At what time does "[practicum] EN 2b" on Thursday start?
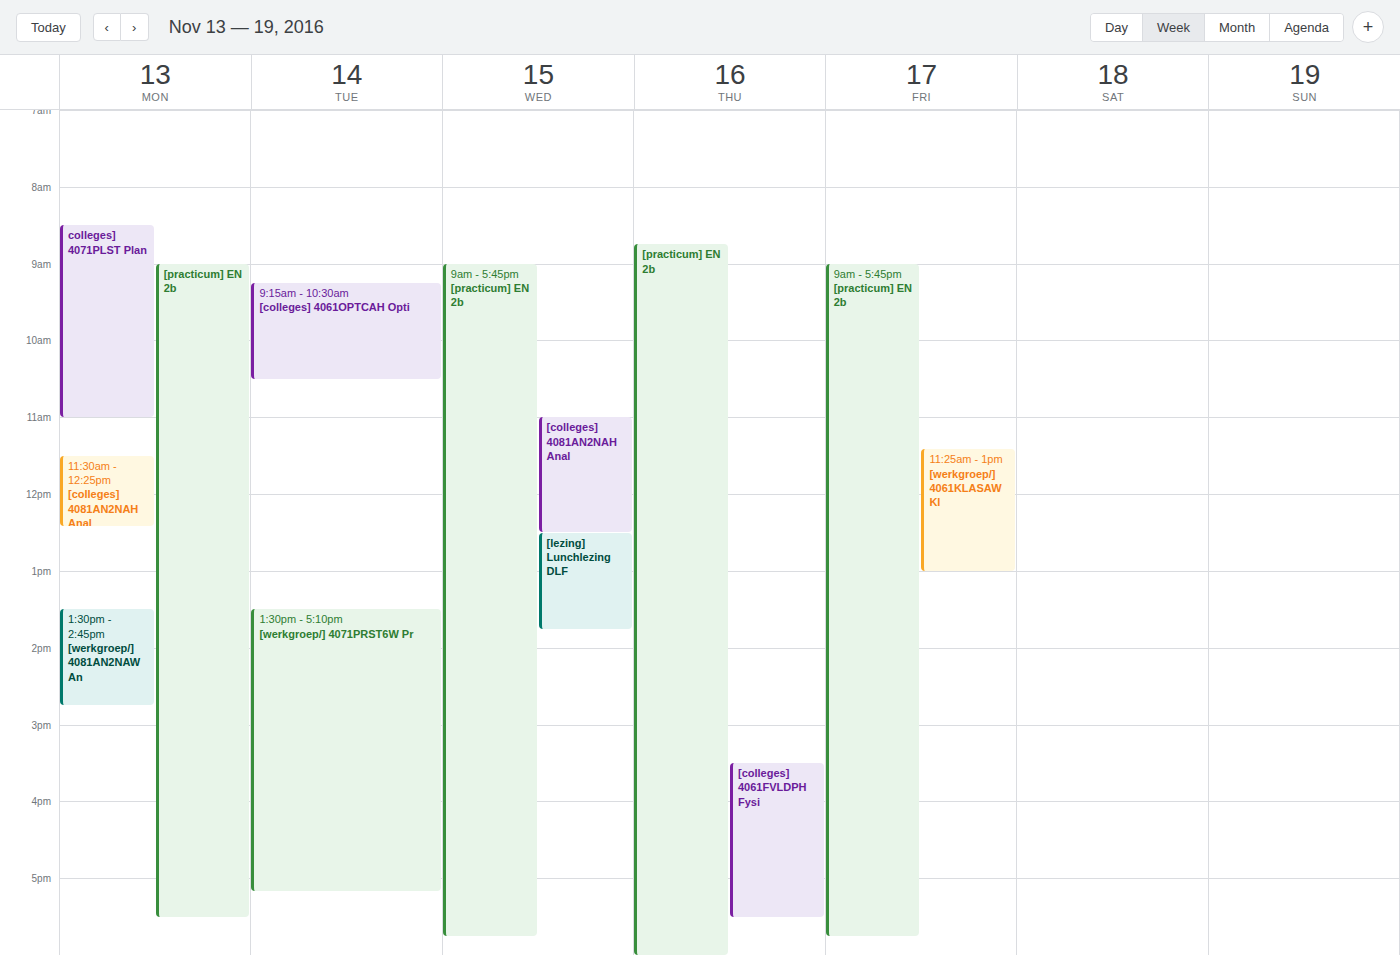
8:45 AM